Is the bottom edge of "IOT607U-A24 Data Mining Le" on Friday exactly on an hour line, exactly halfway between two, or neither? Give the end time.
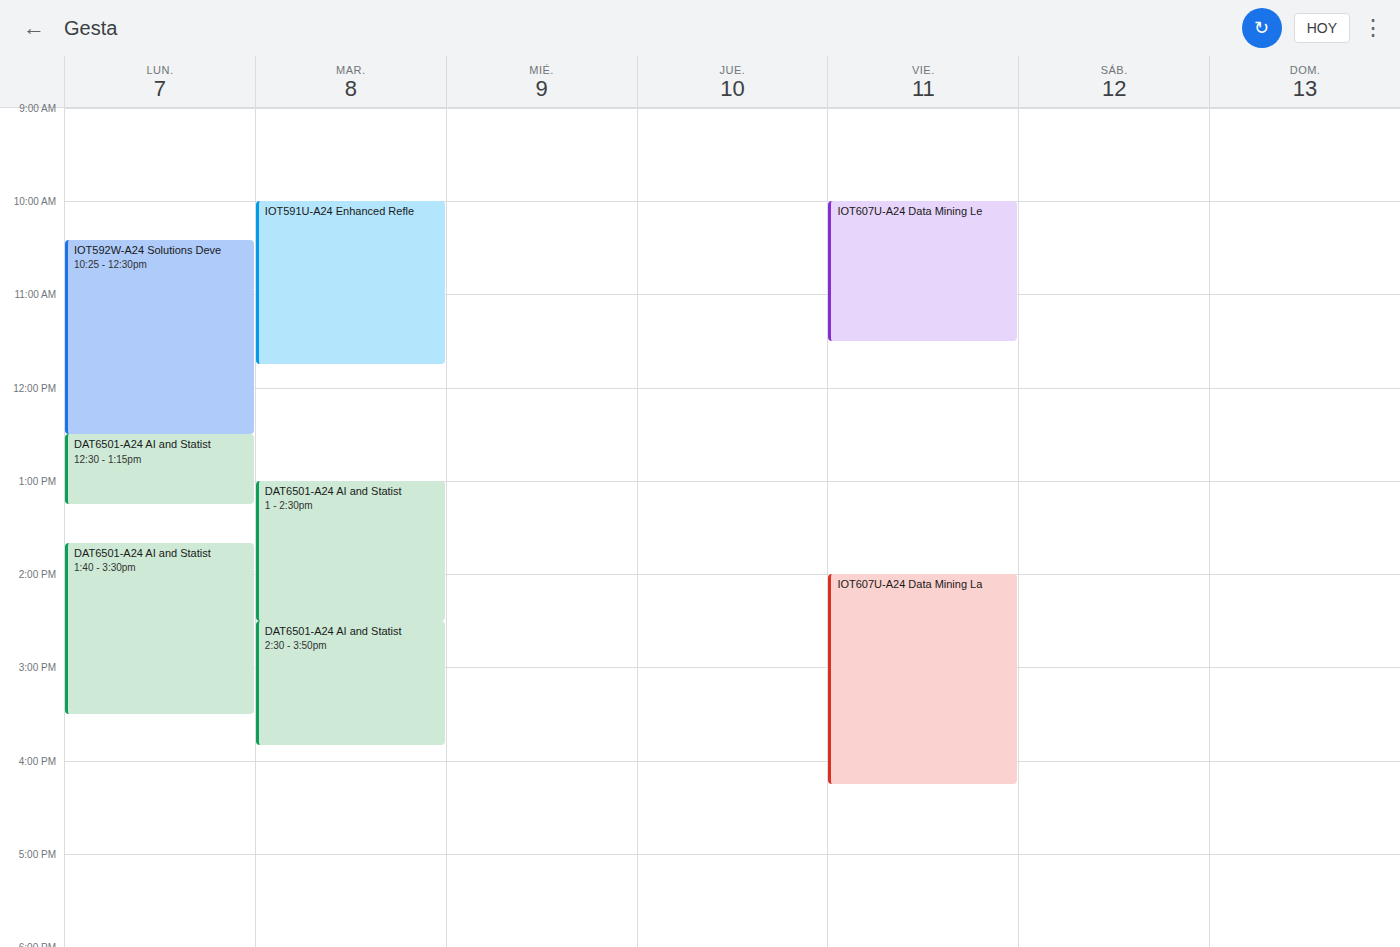
11:30 -- halfway between the 11:00 and 12:00 lines.